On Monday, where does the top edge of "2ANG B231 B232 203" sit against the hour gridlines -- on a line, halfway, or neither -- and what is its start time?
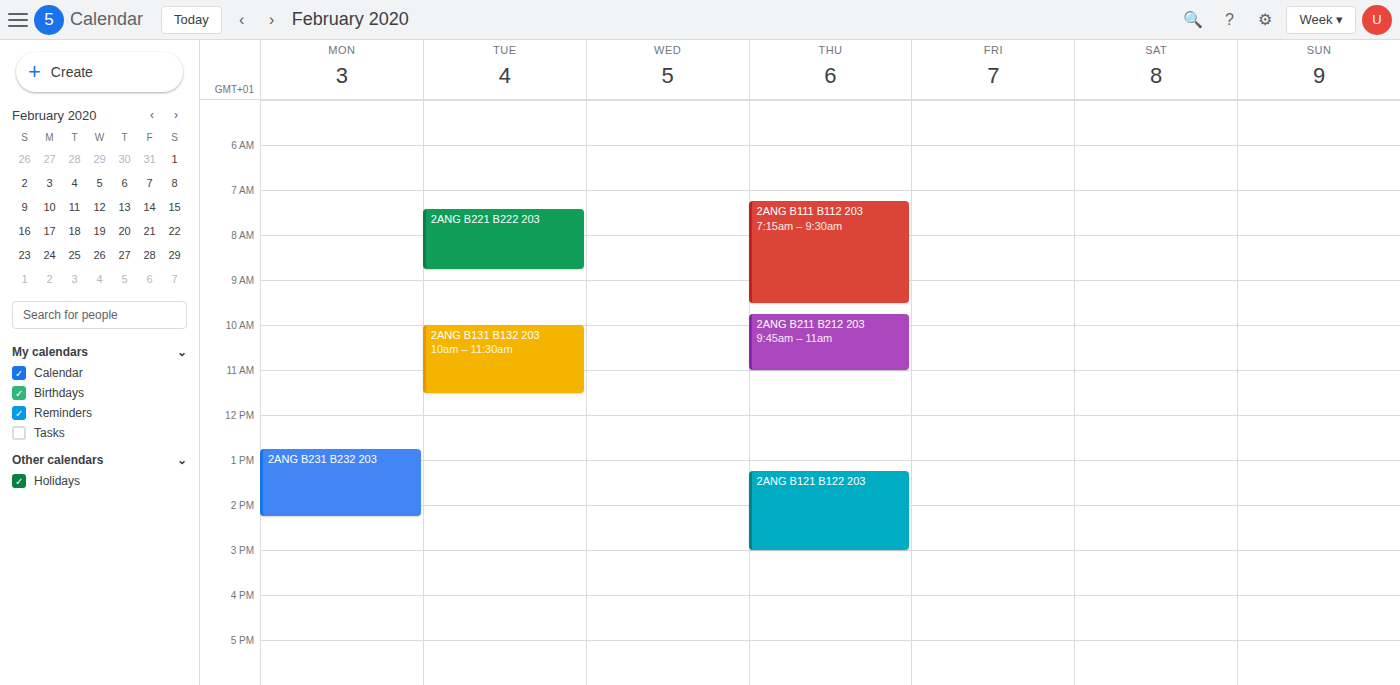
12:45 PM -- neither: three quarters of the way from the 12 PM line to the 1 PM line.